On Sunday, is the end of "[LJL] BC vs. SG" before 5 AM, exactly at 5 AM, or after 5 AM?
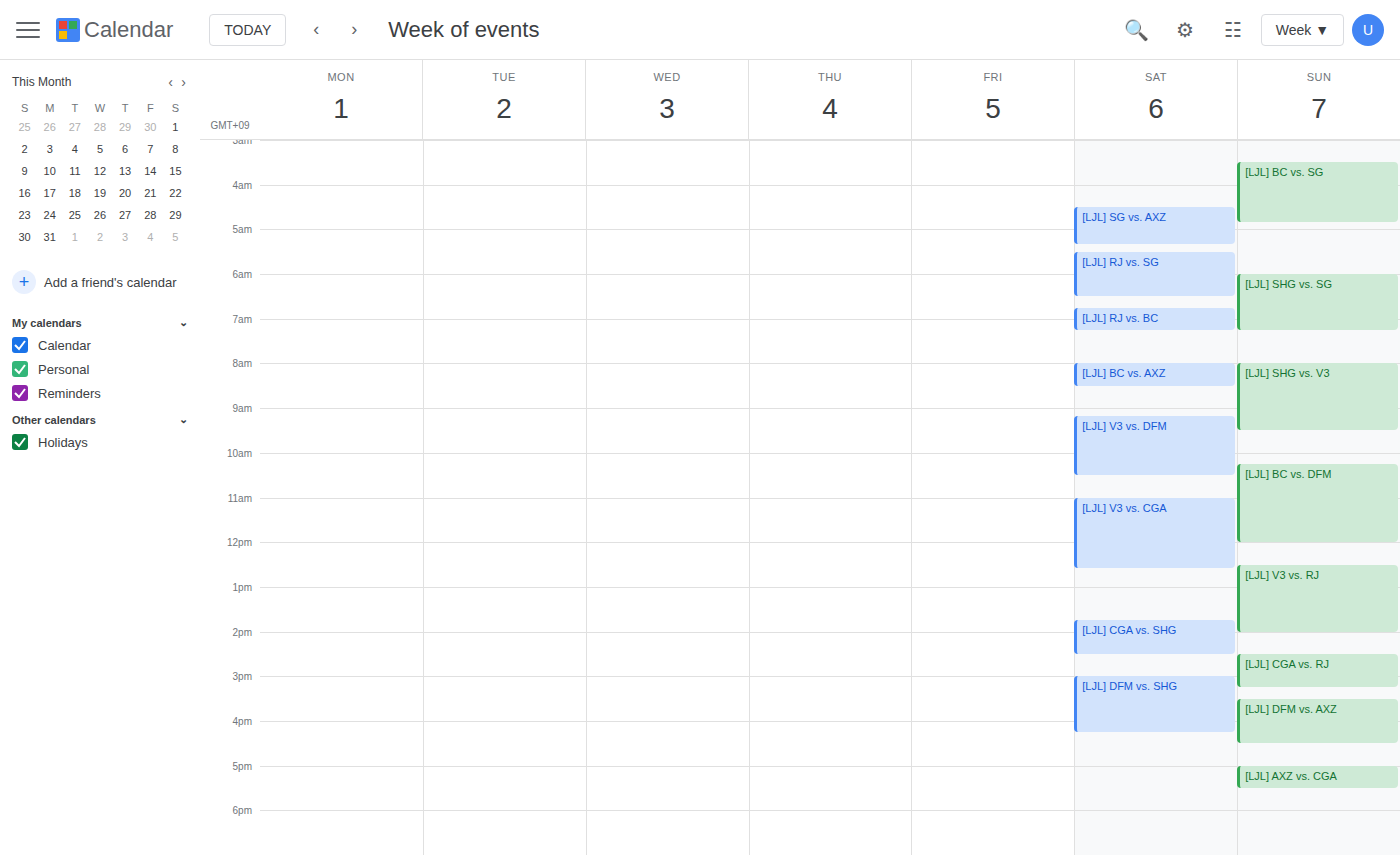
4:50 AM -- before 5 AM, 10 minutes above the 5 AM line.